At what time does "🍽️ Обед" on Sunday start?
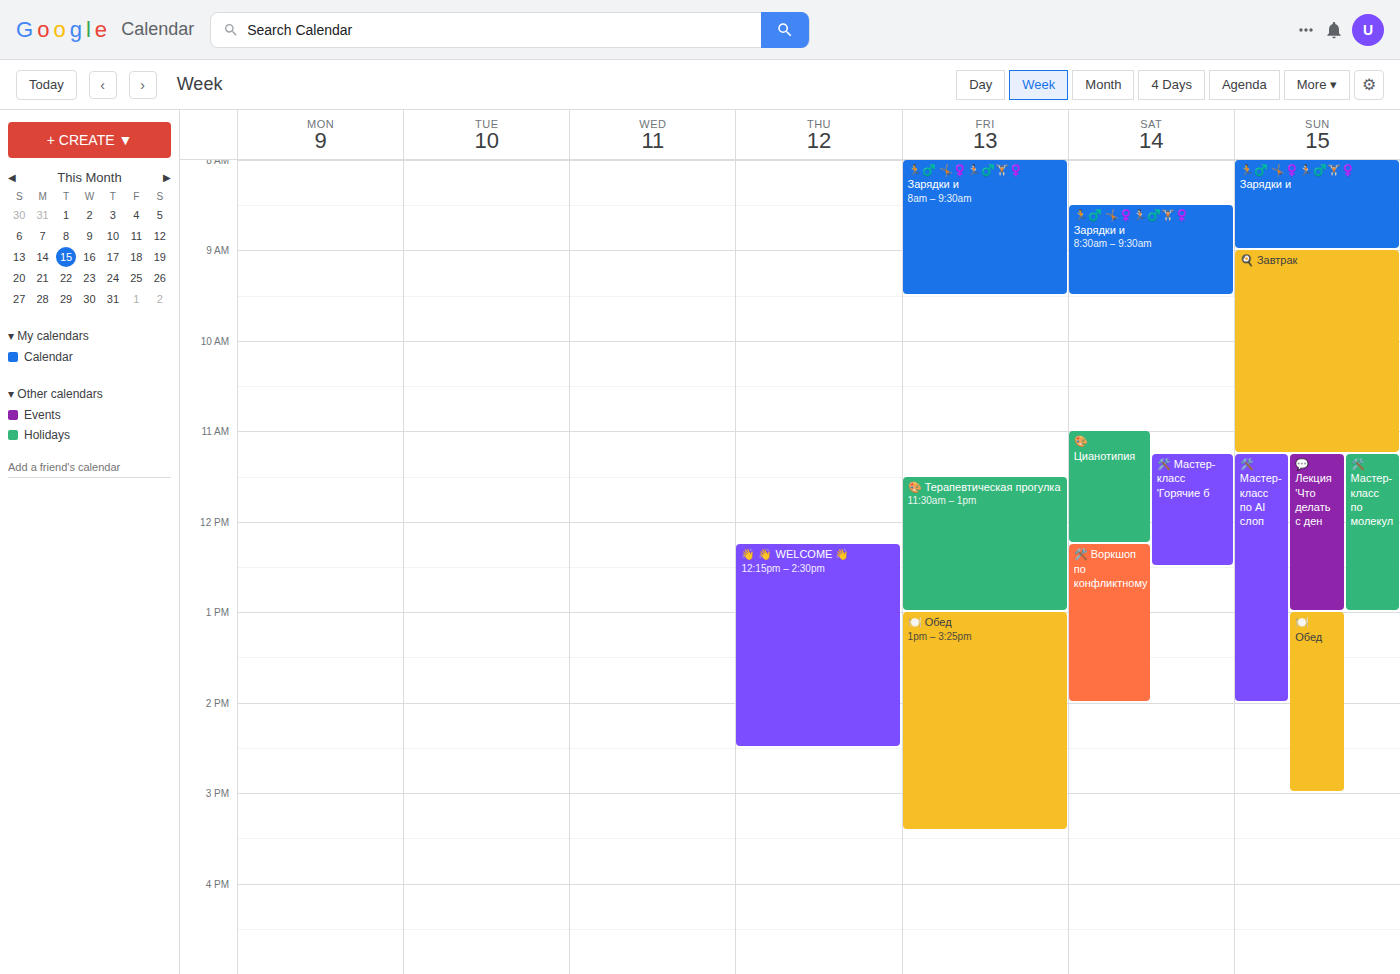
1:00 PM